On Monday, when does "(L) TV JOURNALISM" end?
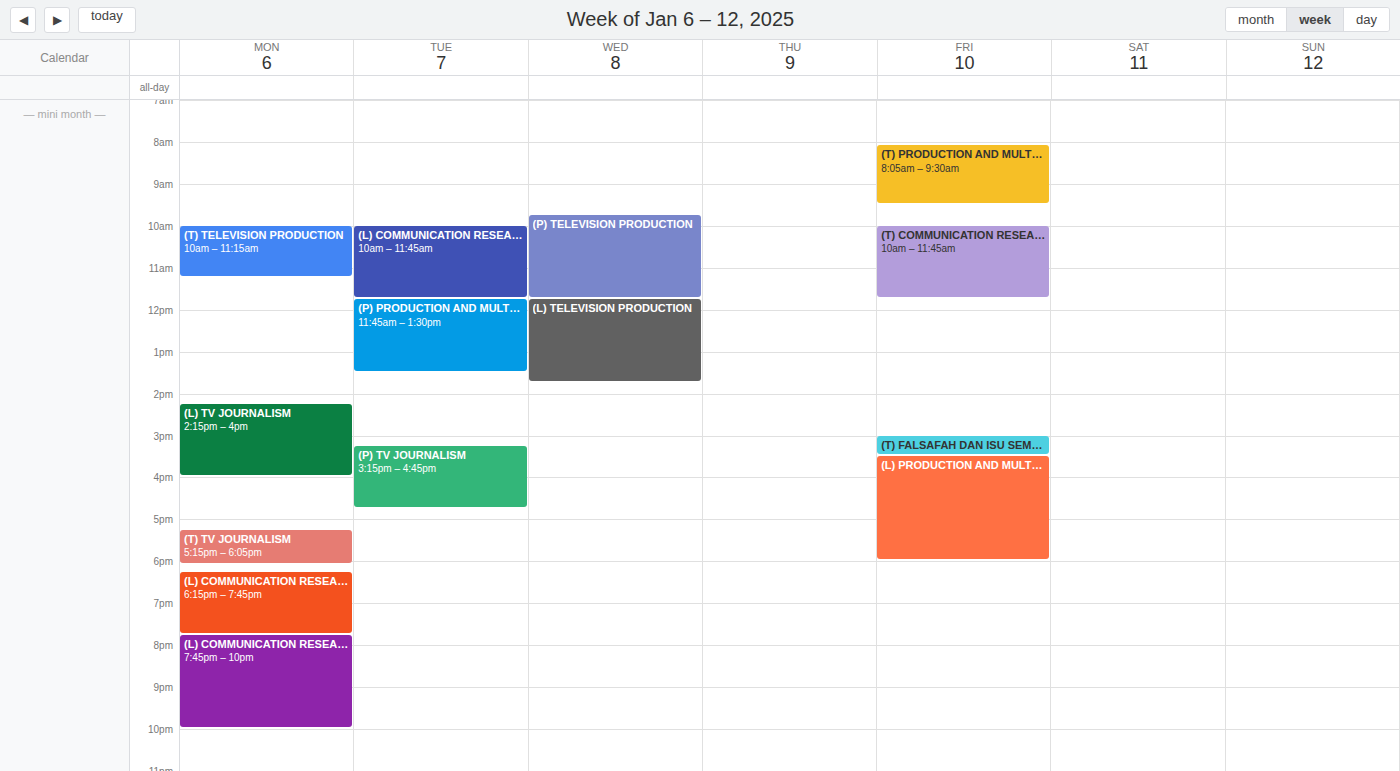
4:00 PM